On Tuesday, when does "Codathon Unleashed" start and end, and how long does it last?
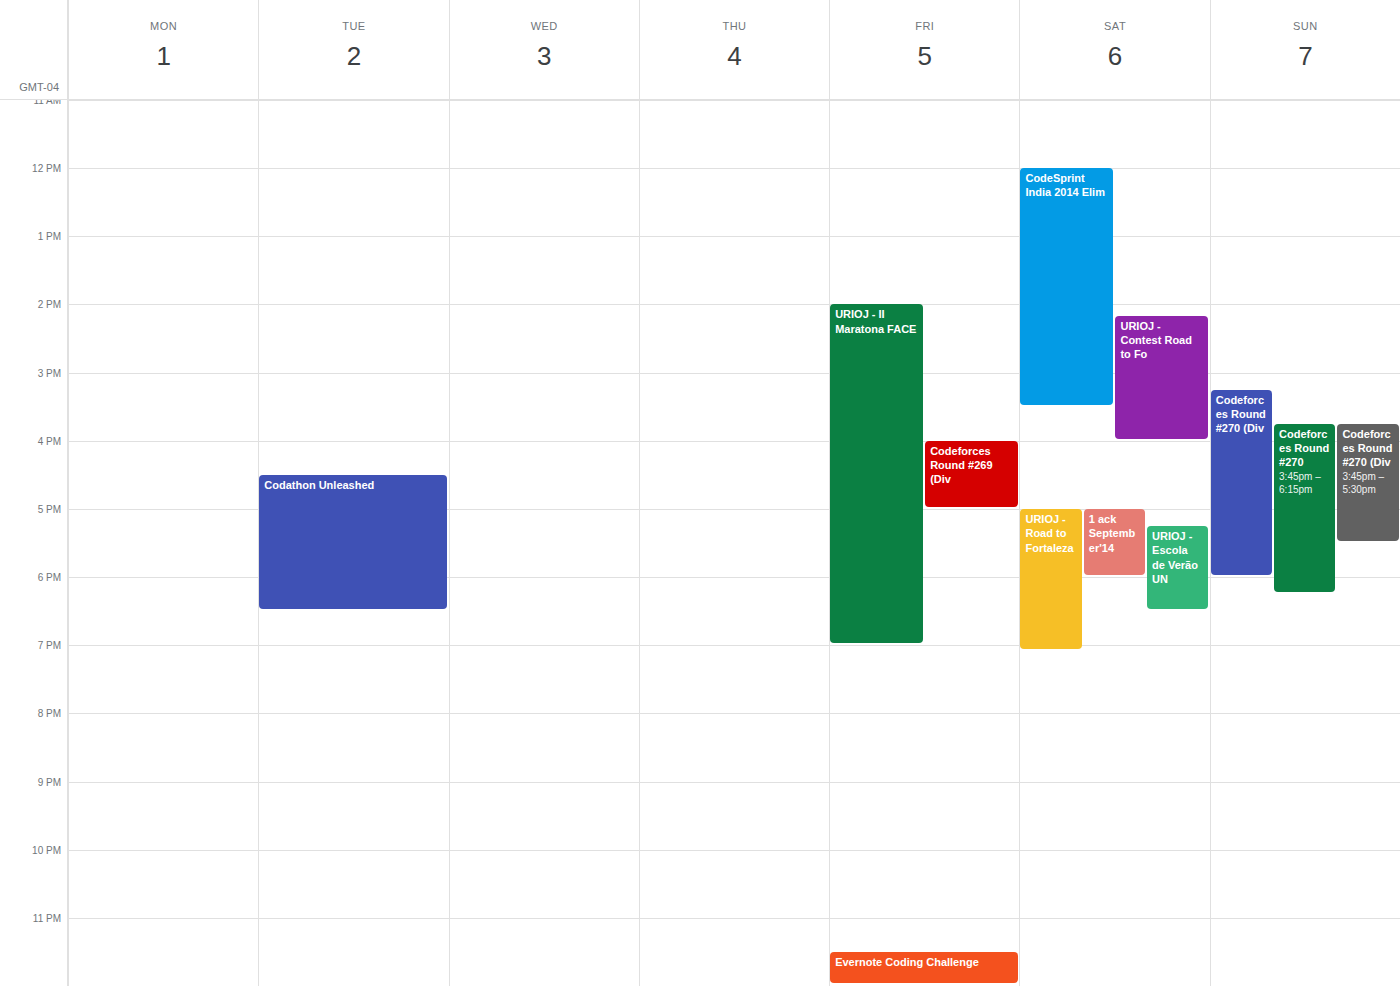
4:30 PM to 6:30 PM, 2 hours